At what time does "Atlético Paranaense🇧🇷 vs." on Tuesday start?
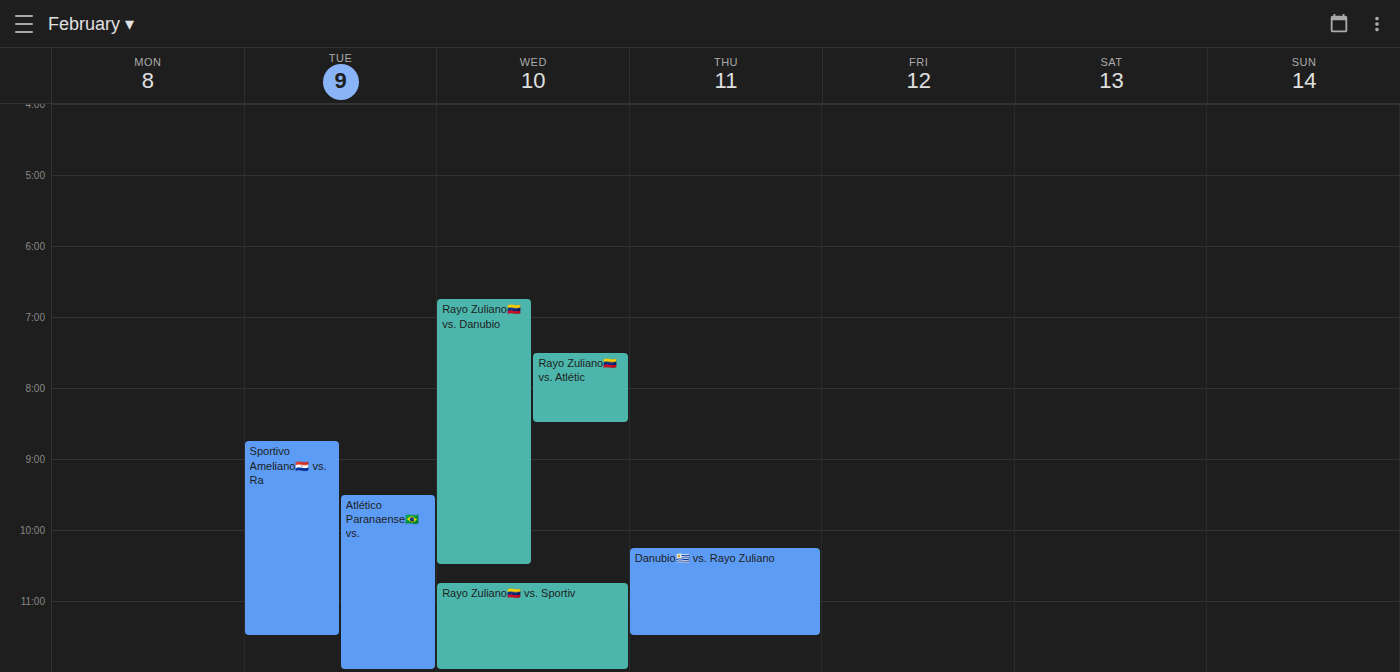
9:30 PM